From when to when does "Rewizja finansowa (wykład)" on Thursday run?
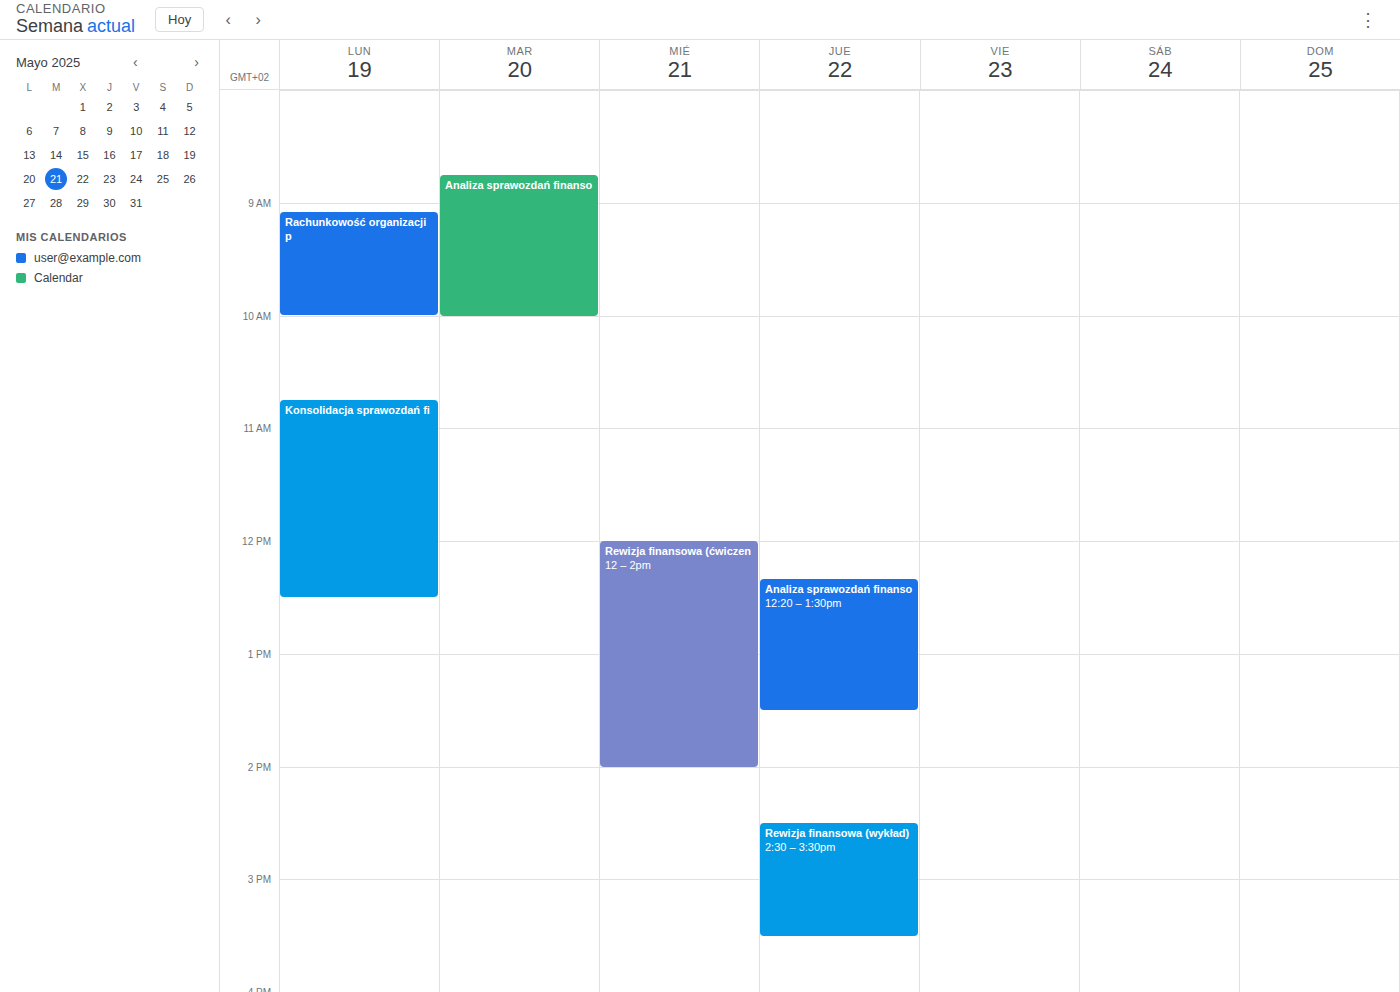
14:30 to 15:30